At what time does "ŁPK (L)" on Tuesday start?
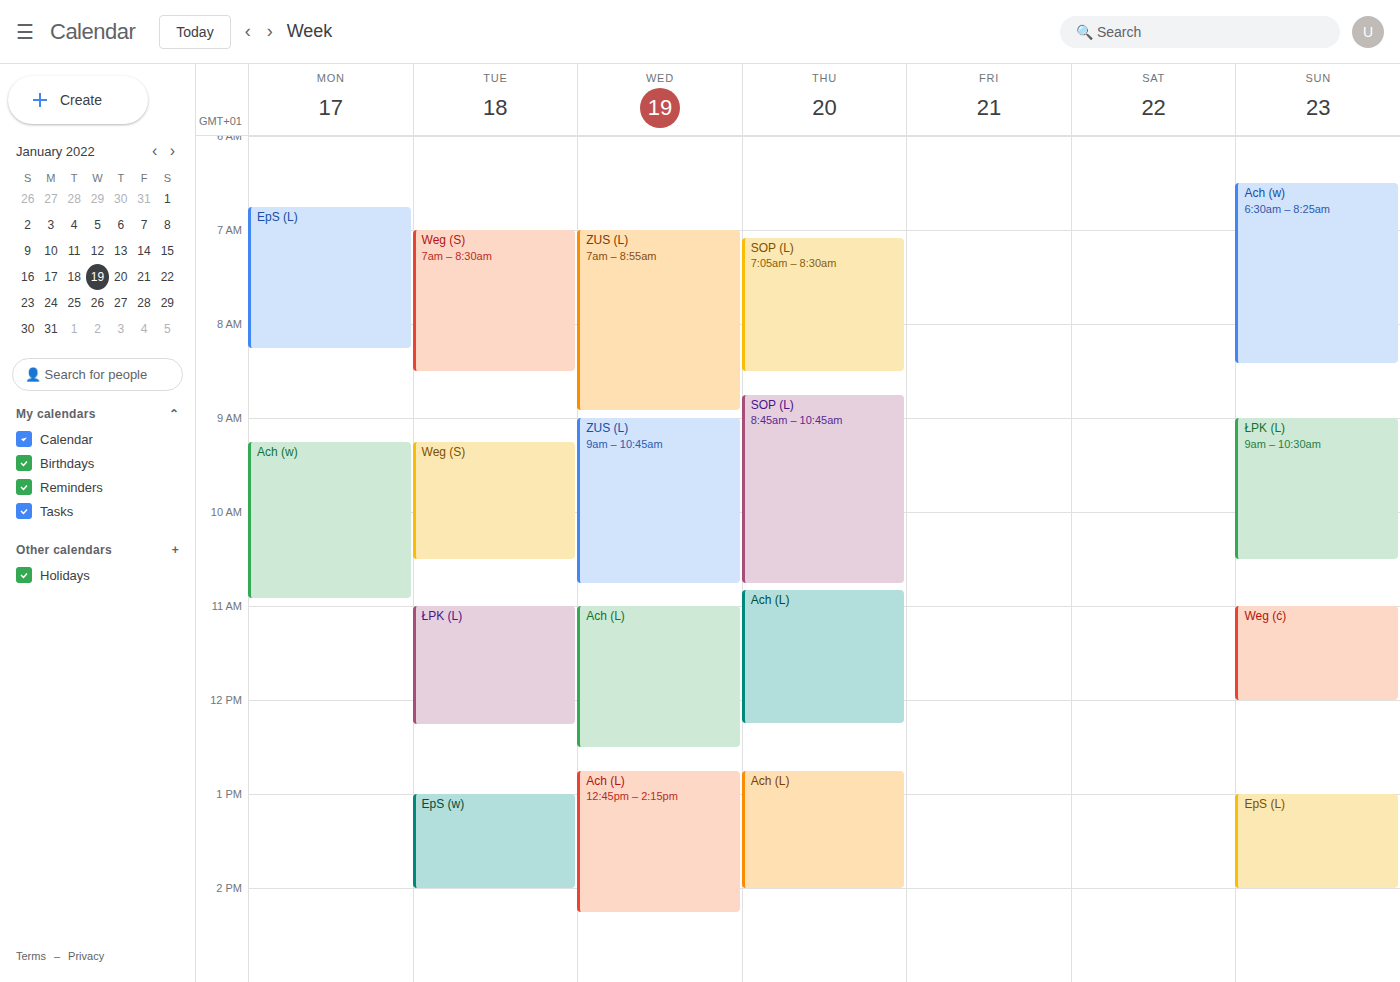
11:00 AM